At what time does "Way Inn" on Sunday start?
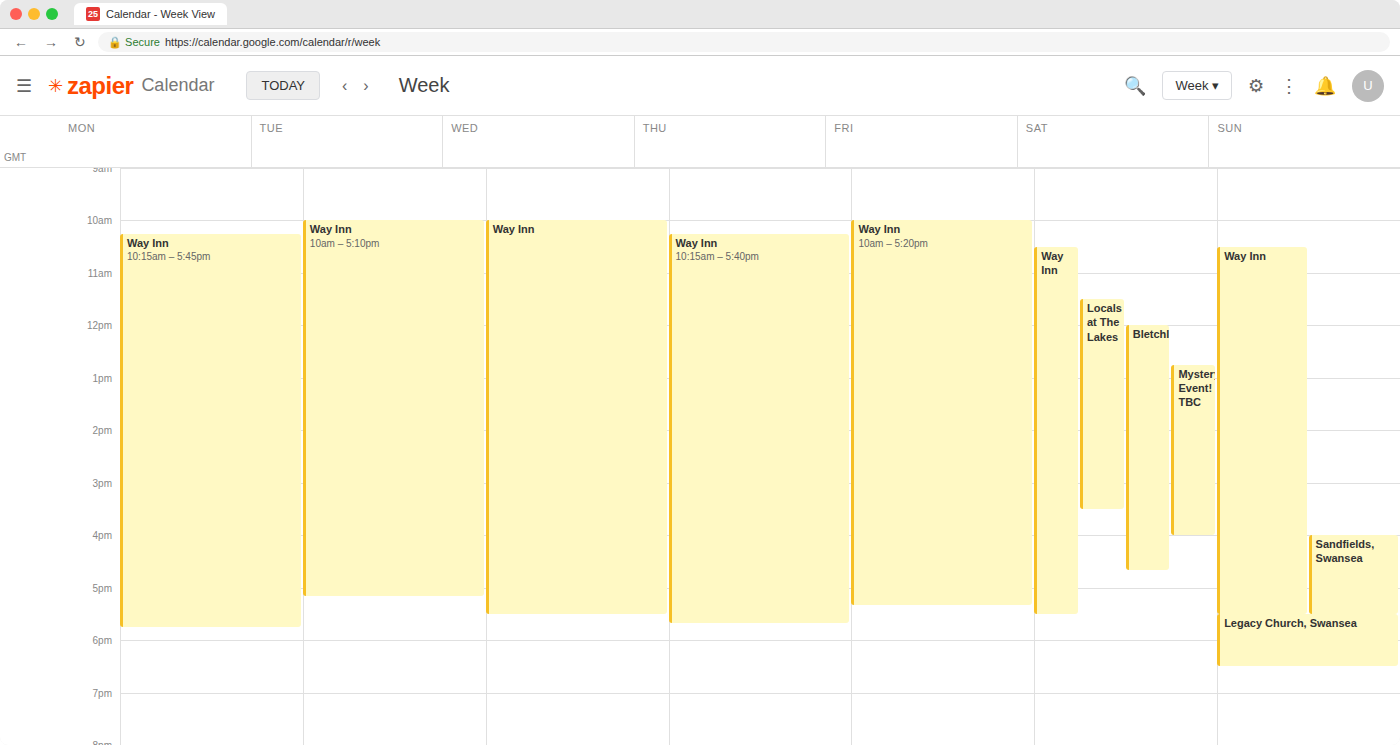
10:30 AM